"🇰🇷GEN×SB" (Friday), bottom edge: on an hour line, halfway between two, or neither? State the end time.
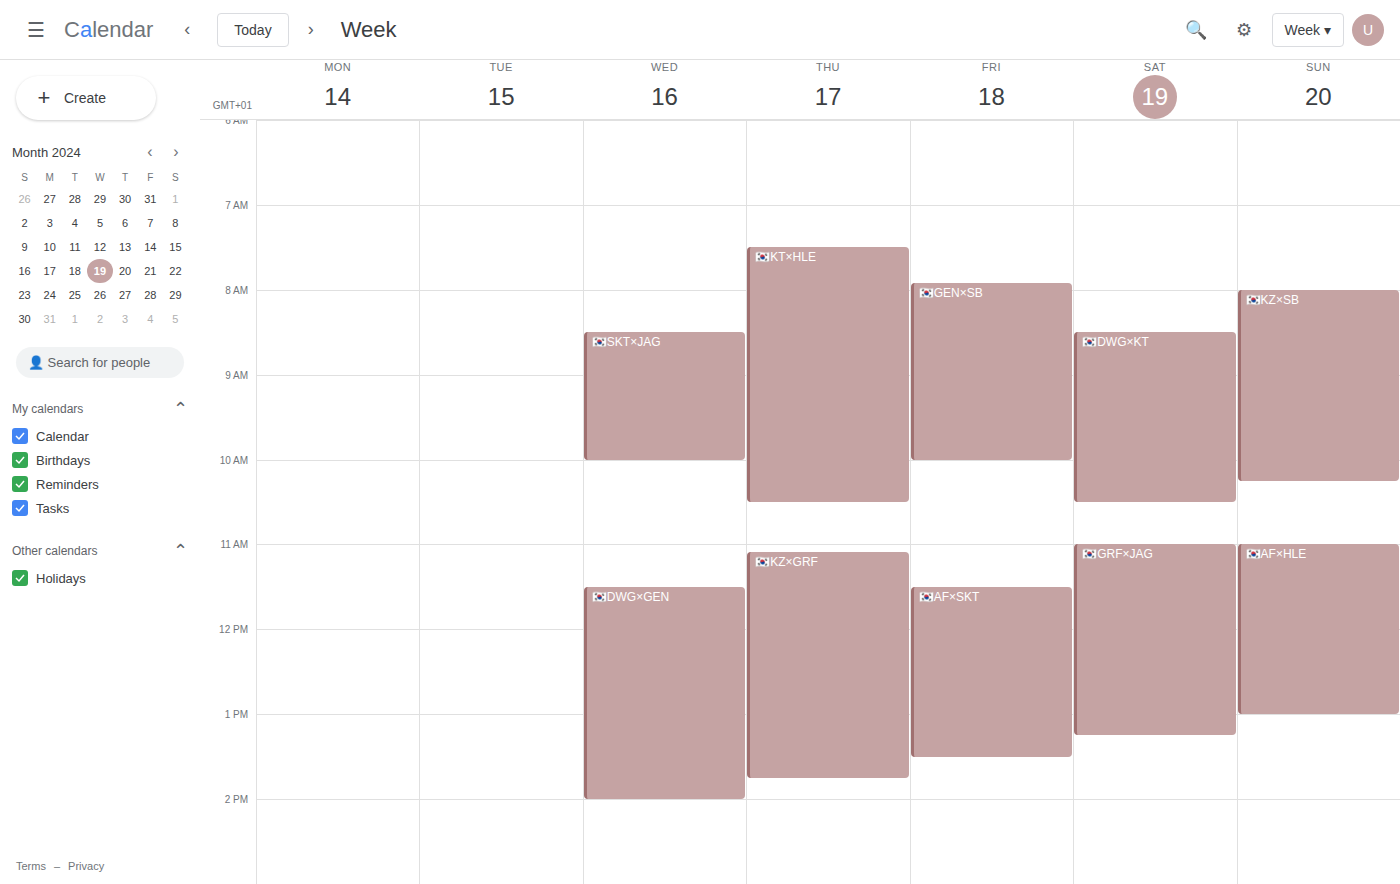
10:00 AM -- exactly on the 10 AM line.